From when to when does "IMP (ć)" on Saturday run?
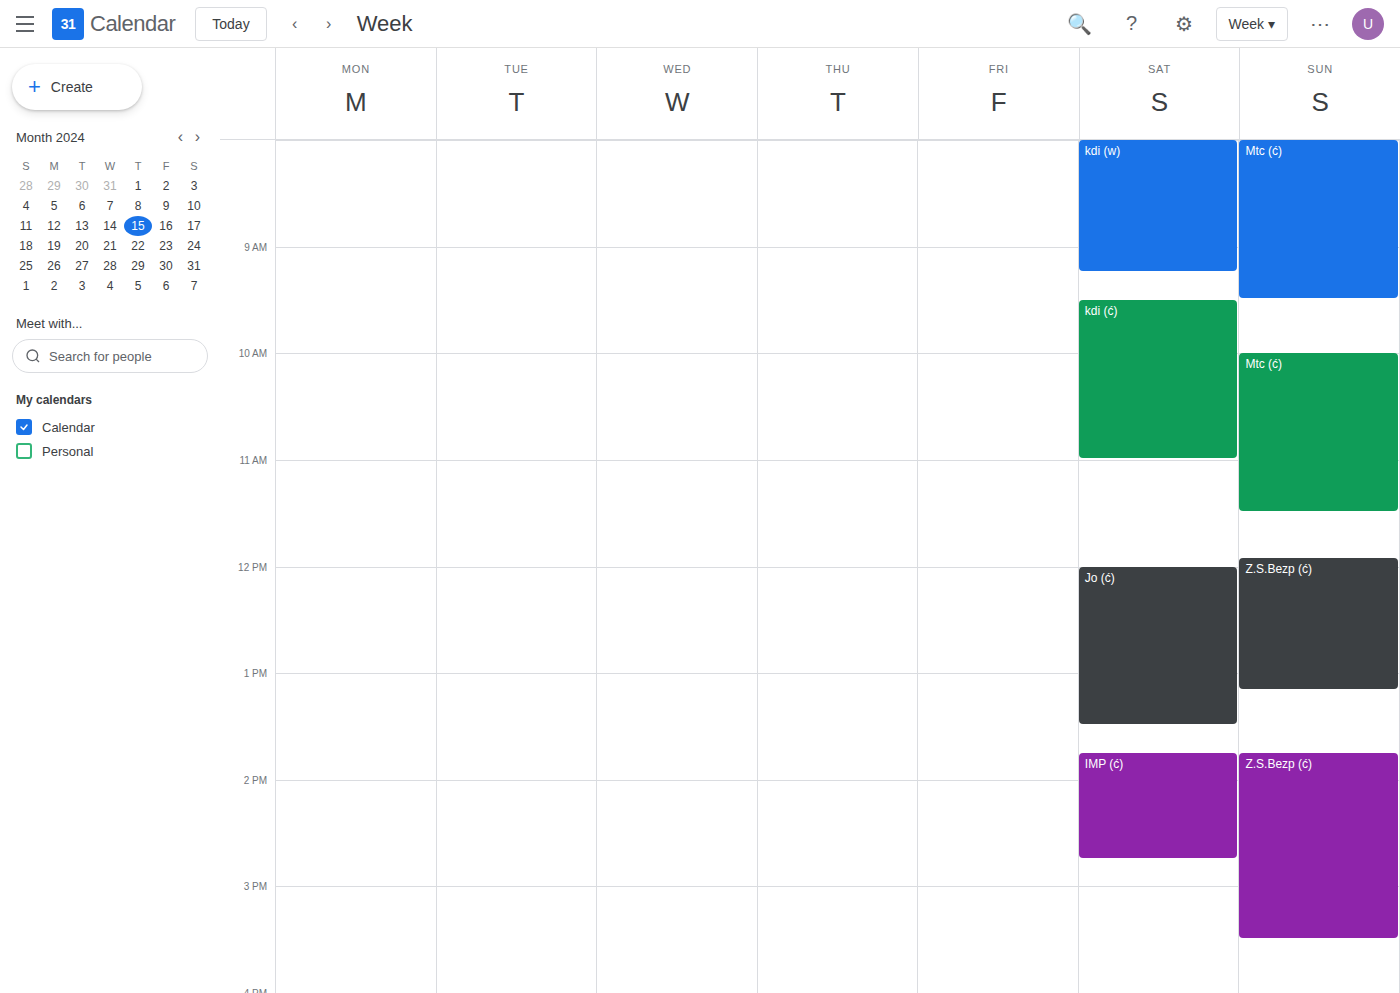
1:45 PM to 2:45 PM